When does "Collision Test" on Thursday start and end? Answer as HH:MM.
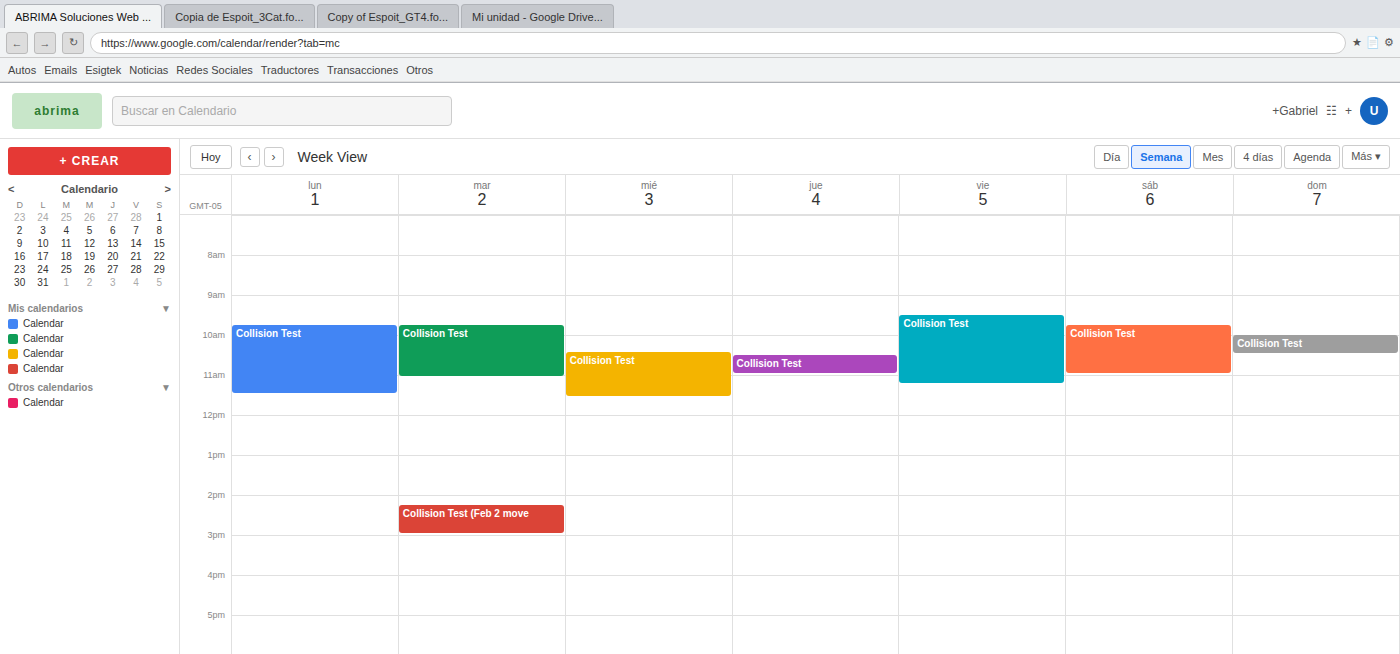
10:30 to 11:00